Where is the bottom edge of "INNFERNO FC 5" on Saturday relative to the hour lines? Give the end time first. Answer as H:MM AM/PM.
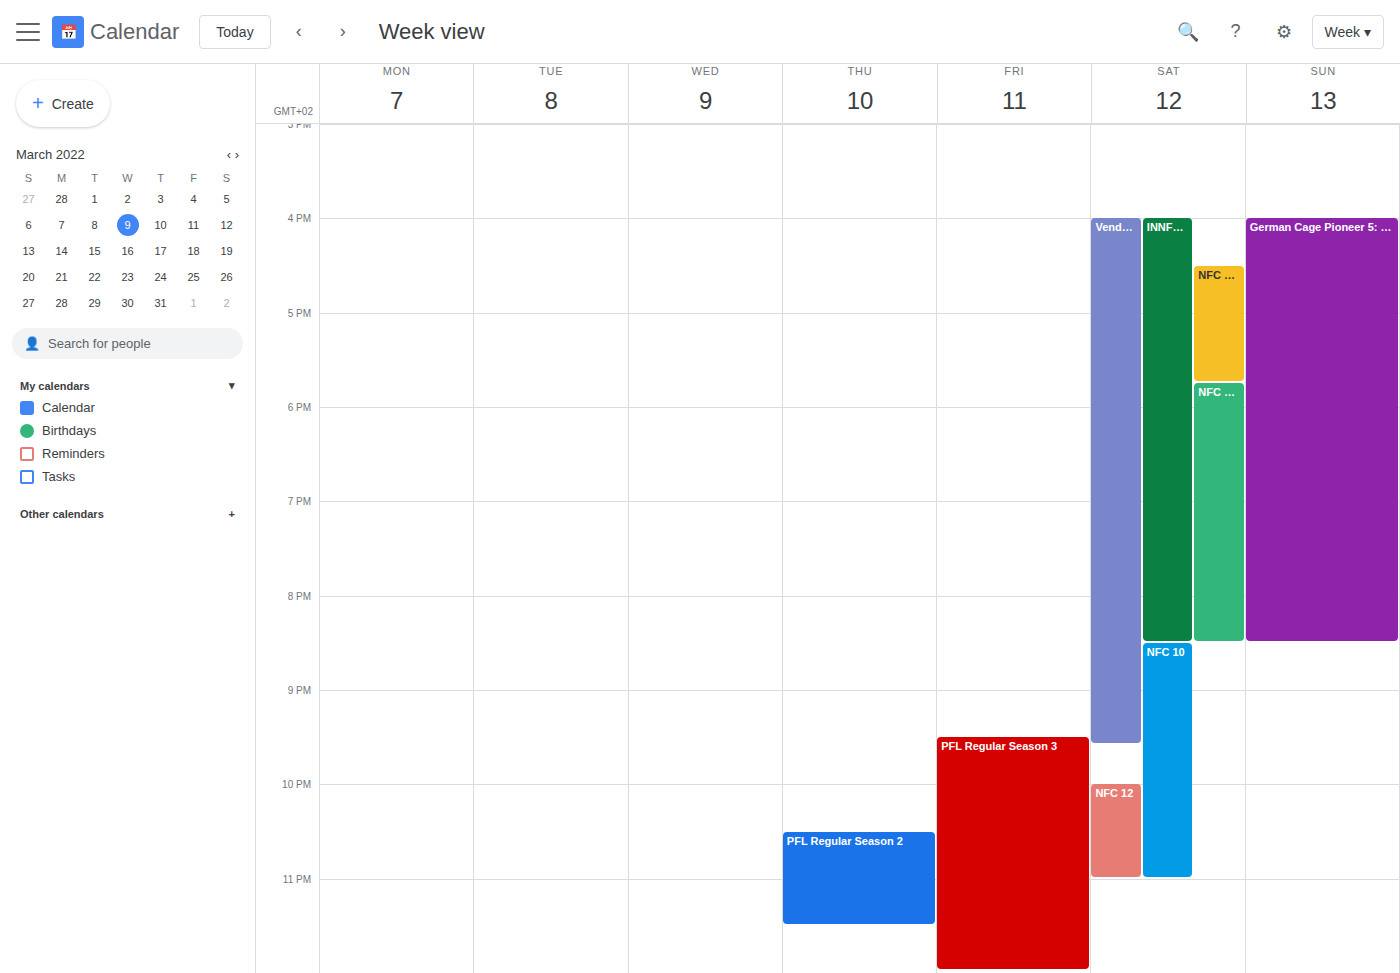
8:30 PM -- halfway between the 8 PM and 9 PM lines.